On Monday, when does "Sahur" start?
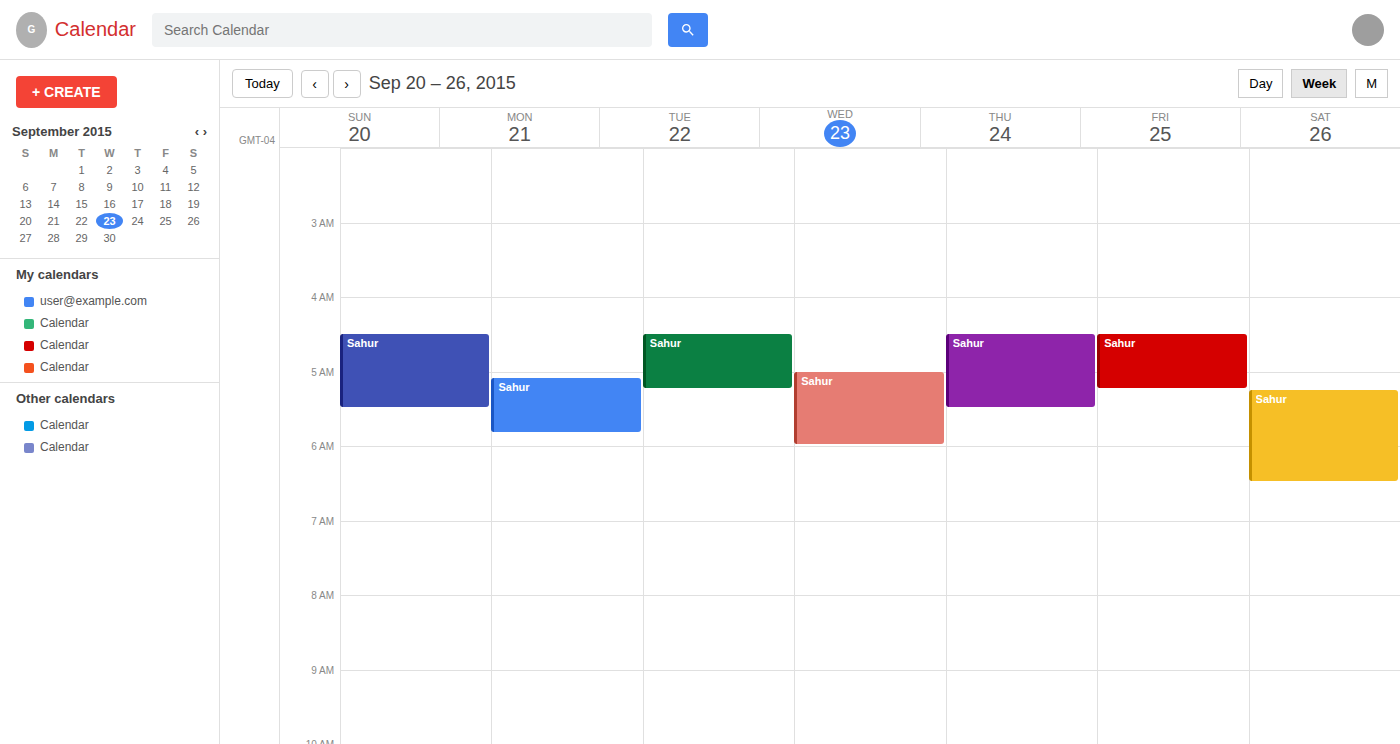
5:05 AM